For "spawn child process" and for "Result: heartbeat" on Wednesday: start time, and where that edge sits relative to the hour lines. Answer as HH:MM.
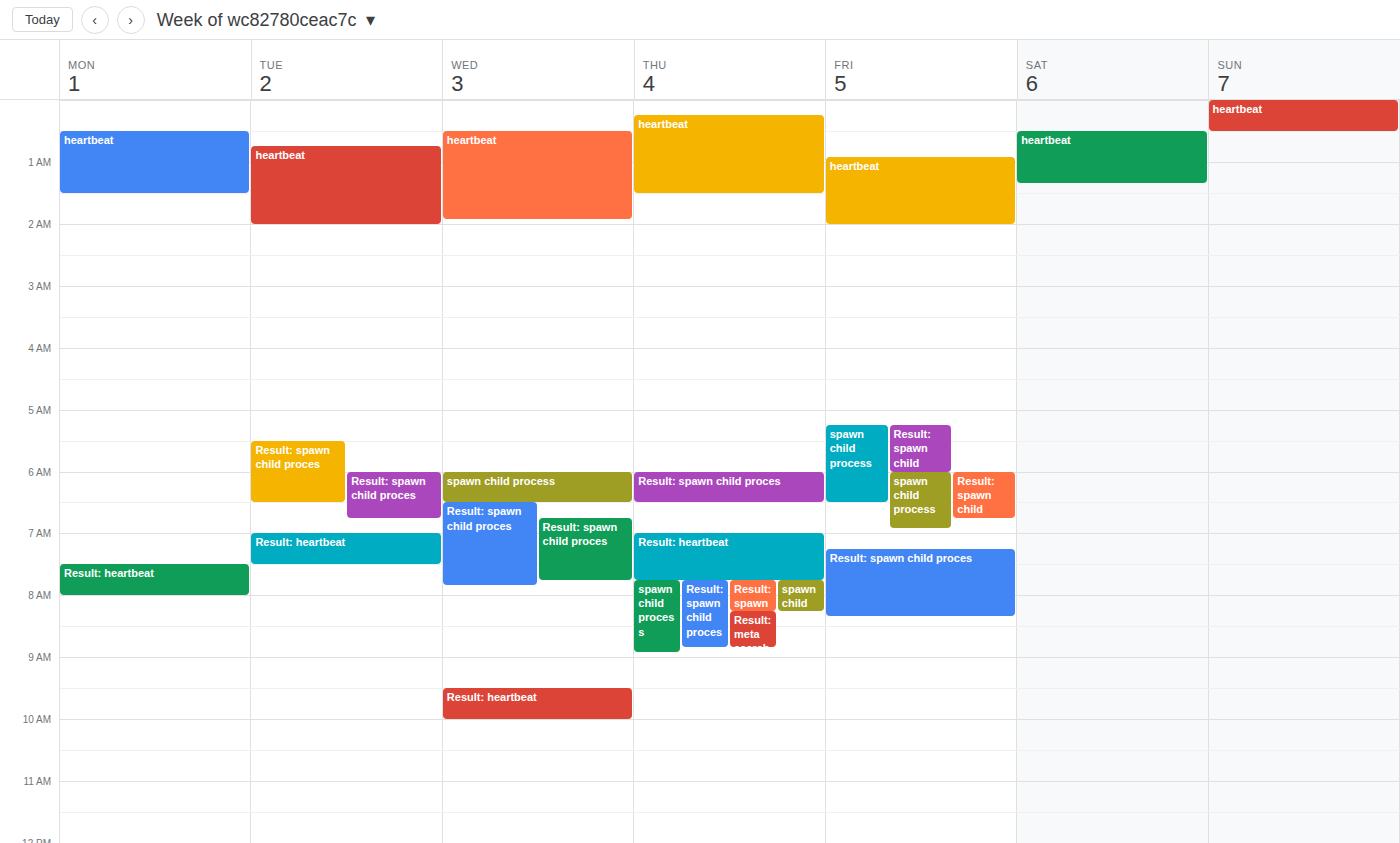
"spawn child process": 06:00, exactly on the 06:00 line. "Result: heartbeat": 09:30, halfway between the 09:00 and 10:00 lines.